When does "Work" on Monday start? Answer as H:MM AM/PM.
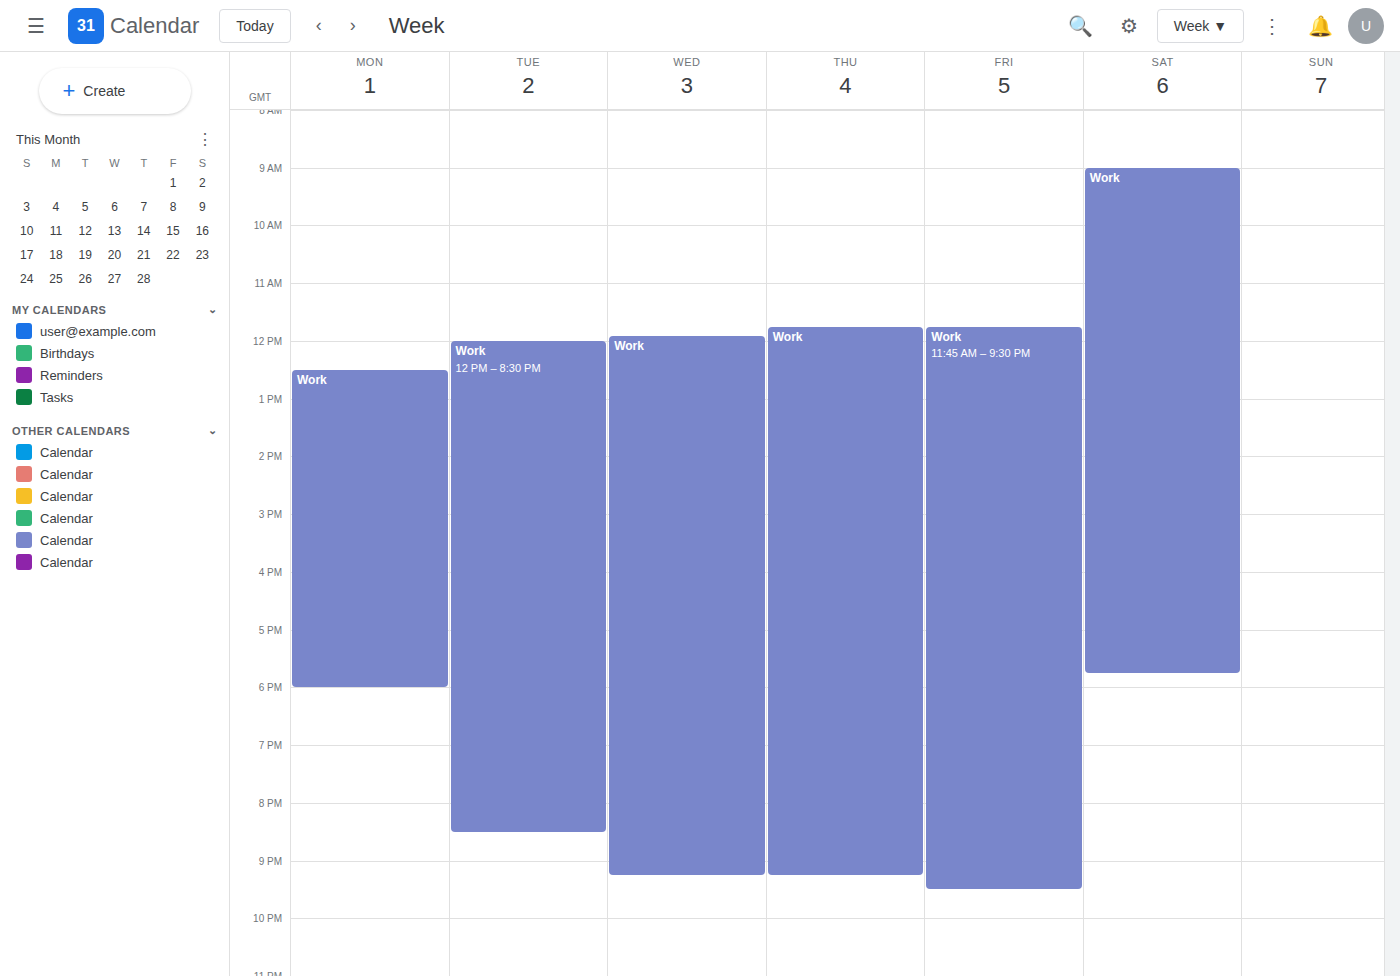
12:30 PM